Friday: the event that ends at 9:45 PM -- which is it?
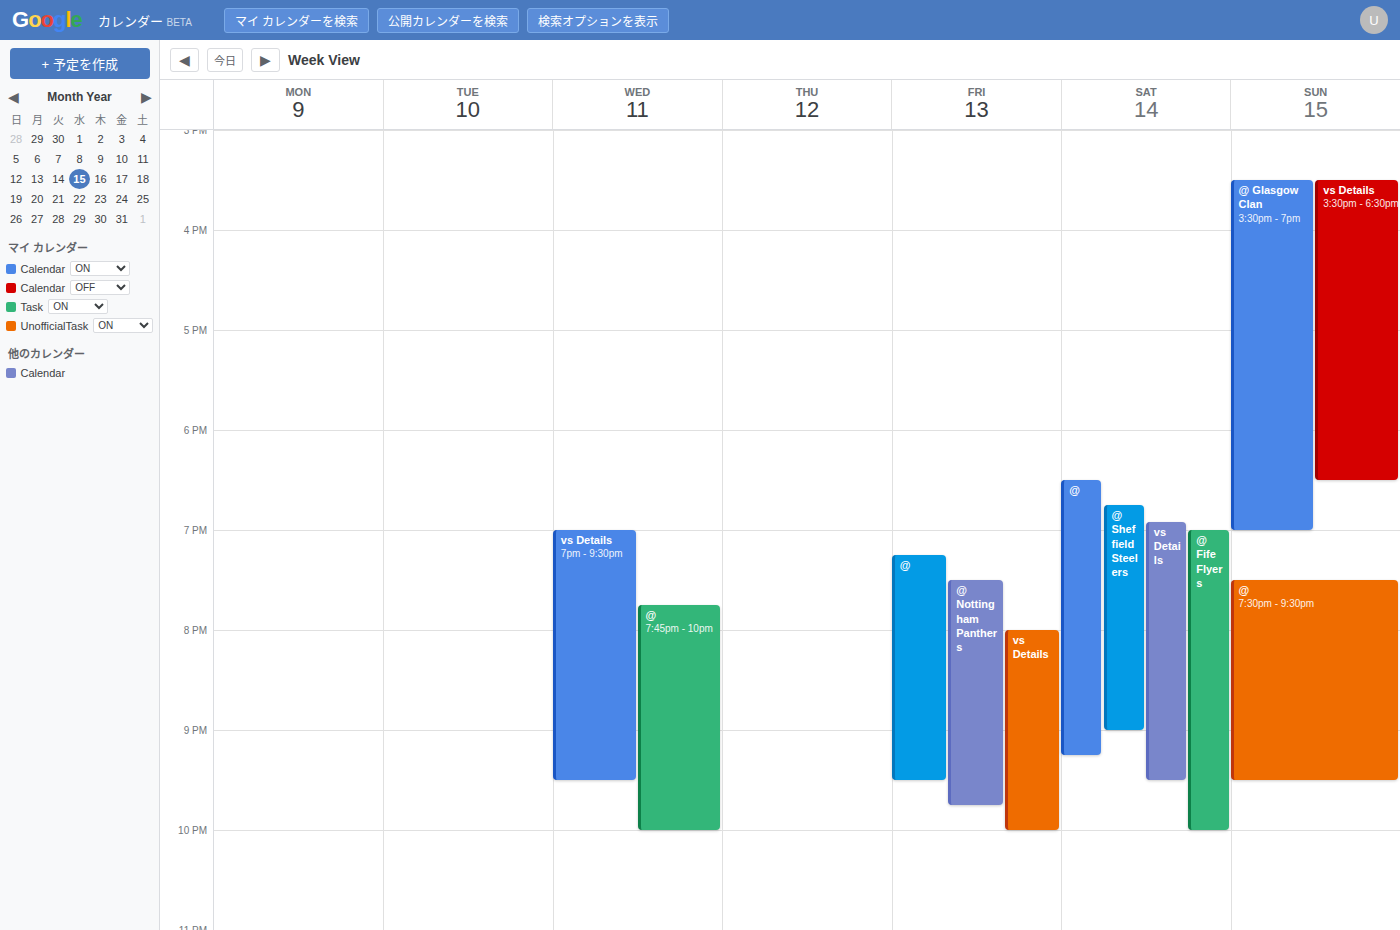
"@ Nottingham Panthers"